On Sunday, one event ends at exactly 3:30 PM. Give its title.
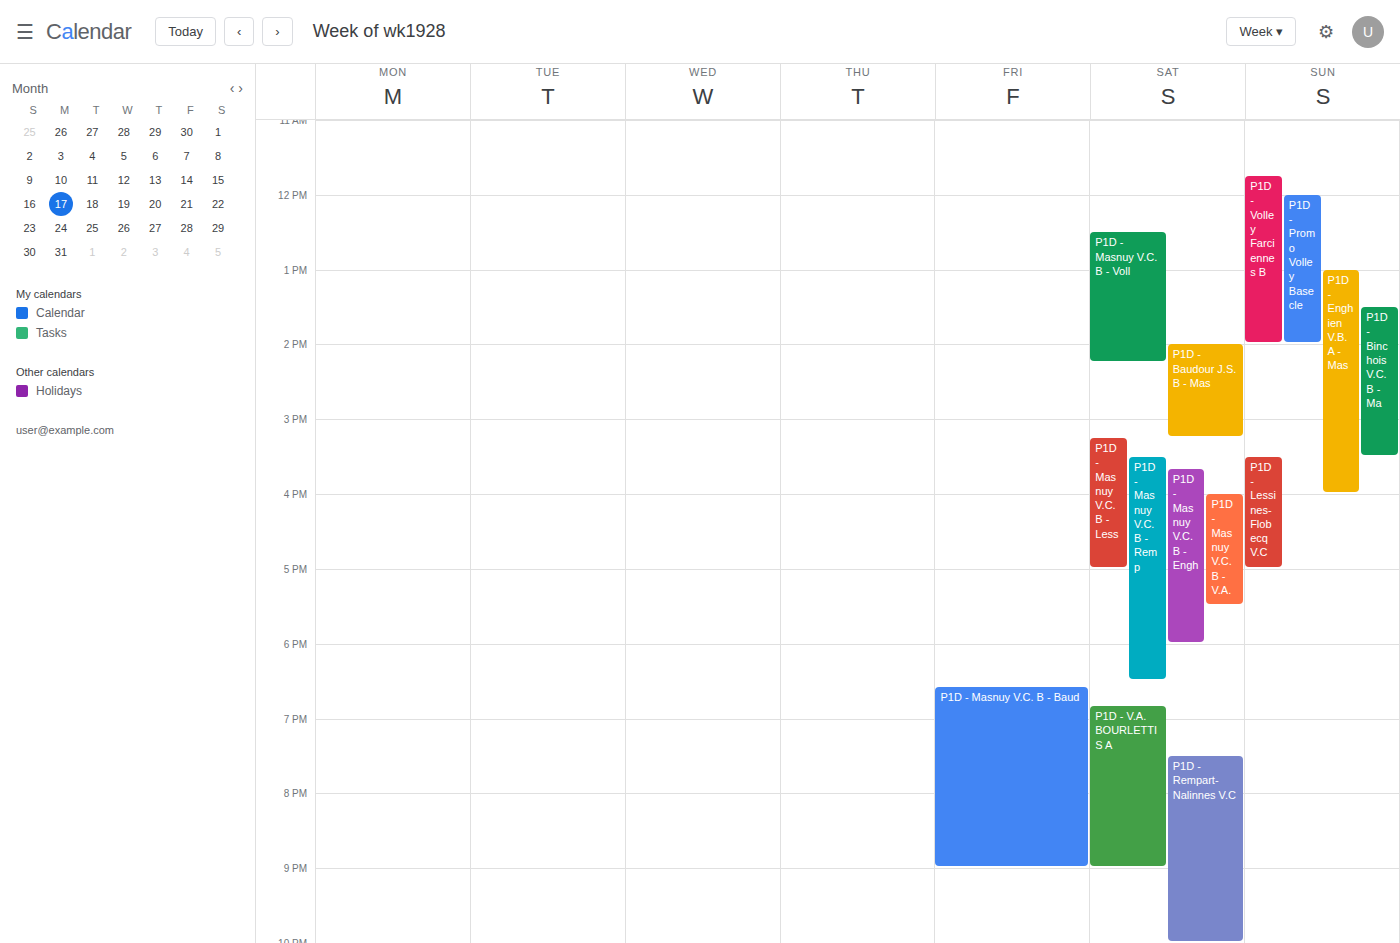
"P1D - Binchois V.C. B - Ma"